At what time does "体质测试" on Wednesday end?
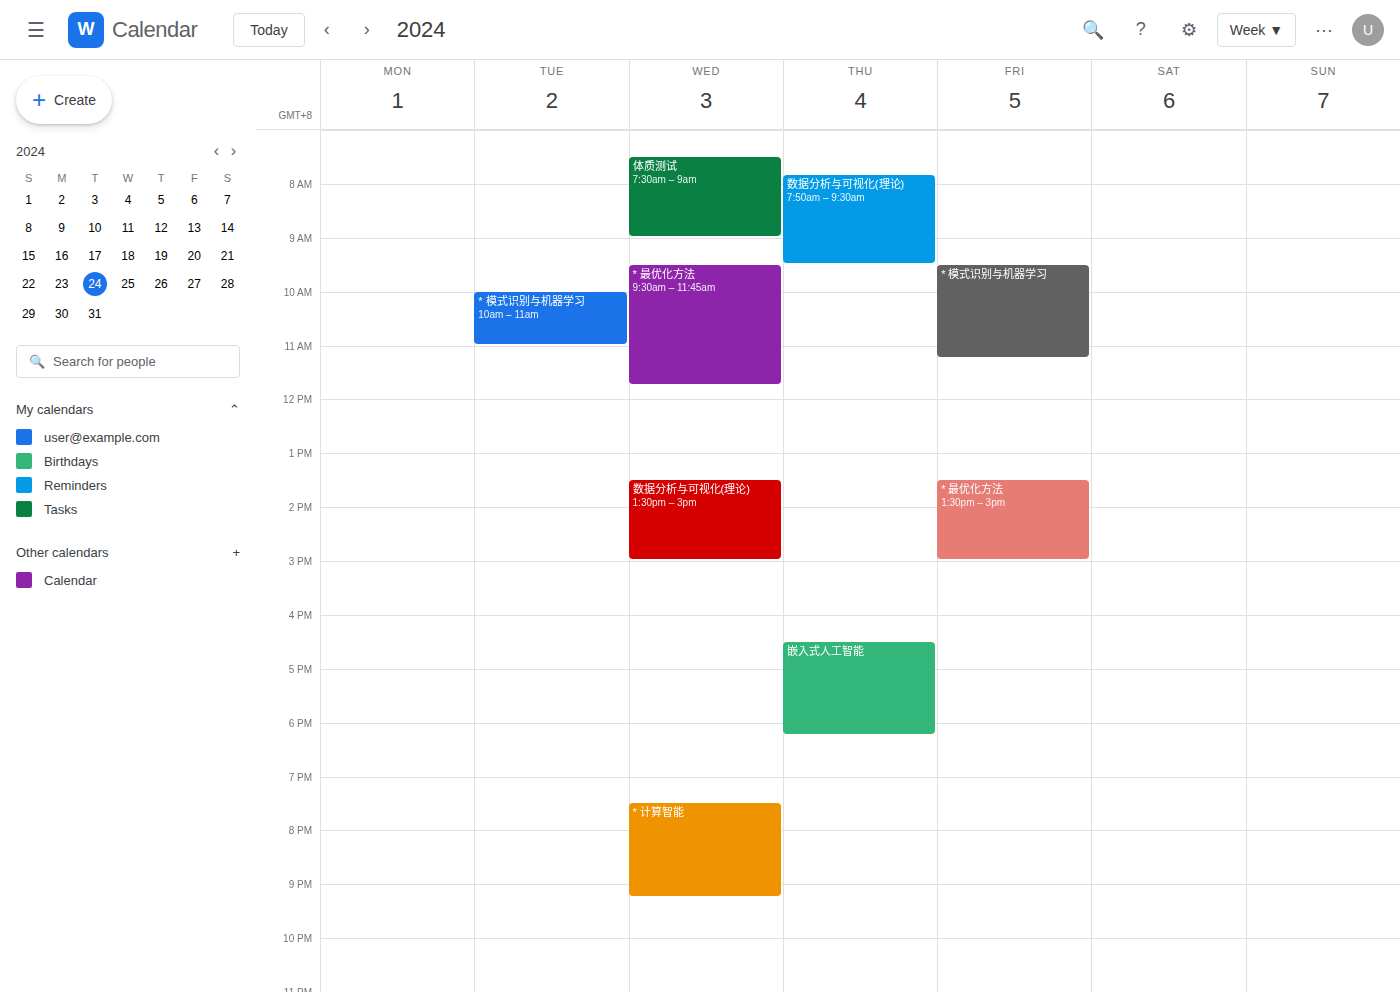
9:00 AM